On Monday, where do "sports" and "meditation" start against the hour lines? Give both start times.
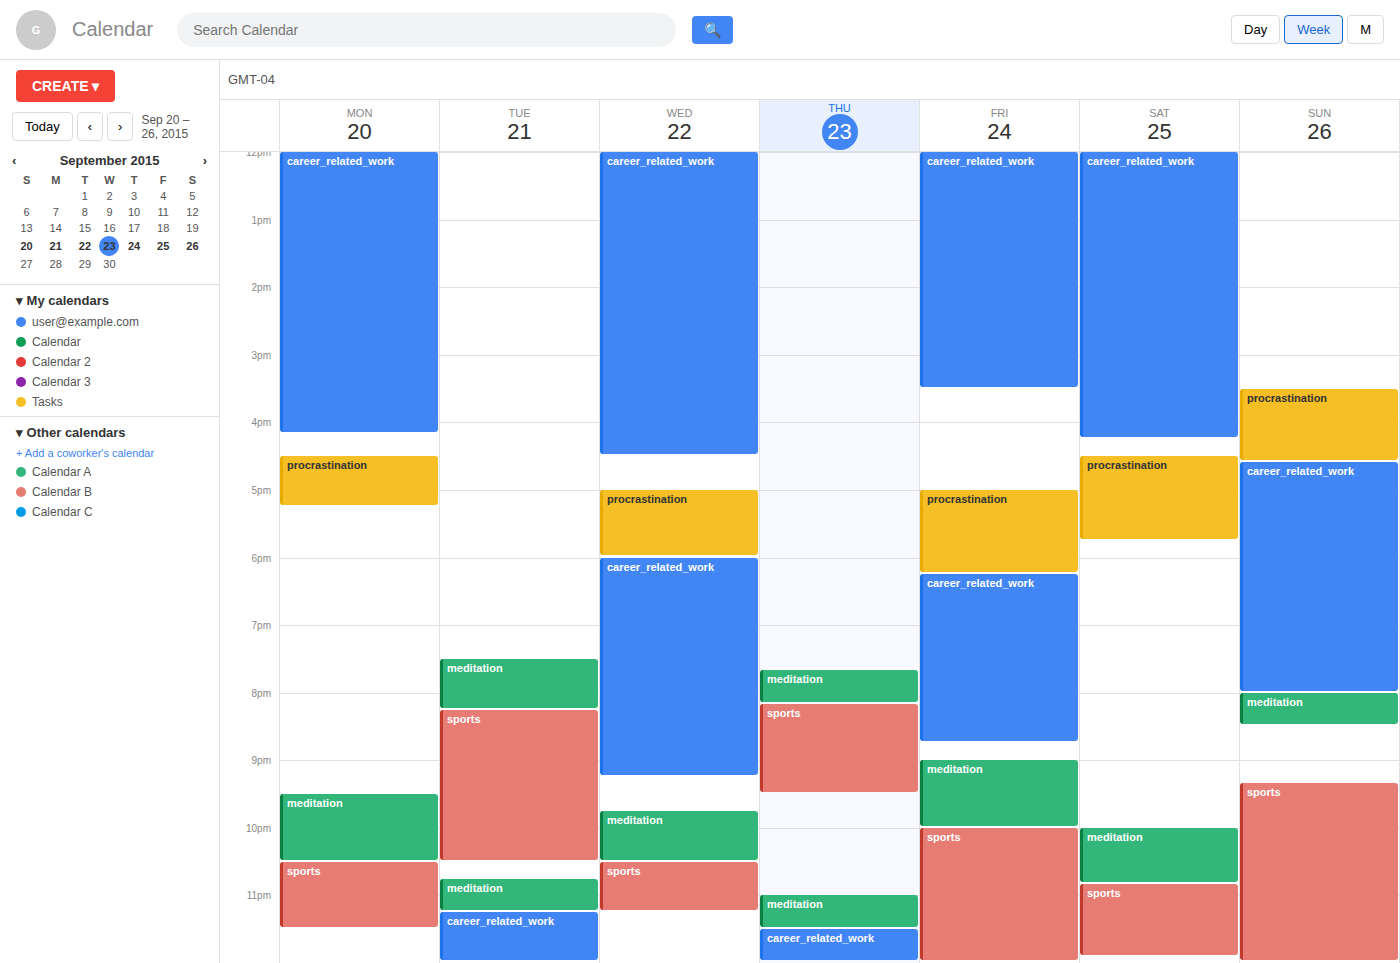
"sports": 10:30 PM, halfway between the 10 PM and 11 PM lines. "meditation": 9:30 PM, halfway between the 9 PM and 10 PM lines.